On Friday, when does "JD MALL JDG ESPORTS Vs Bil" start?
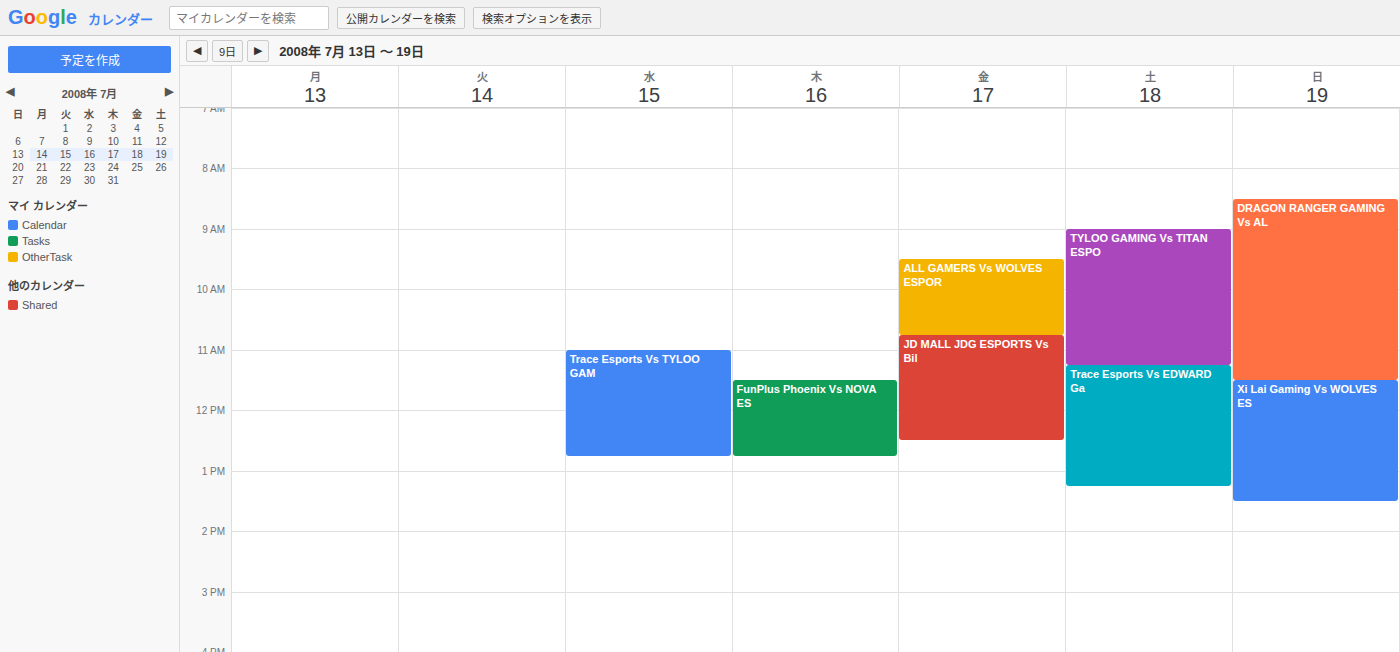
10:45 AM